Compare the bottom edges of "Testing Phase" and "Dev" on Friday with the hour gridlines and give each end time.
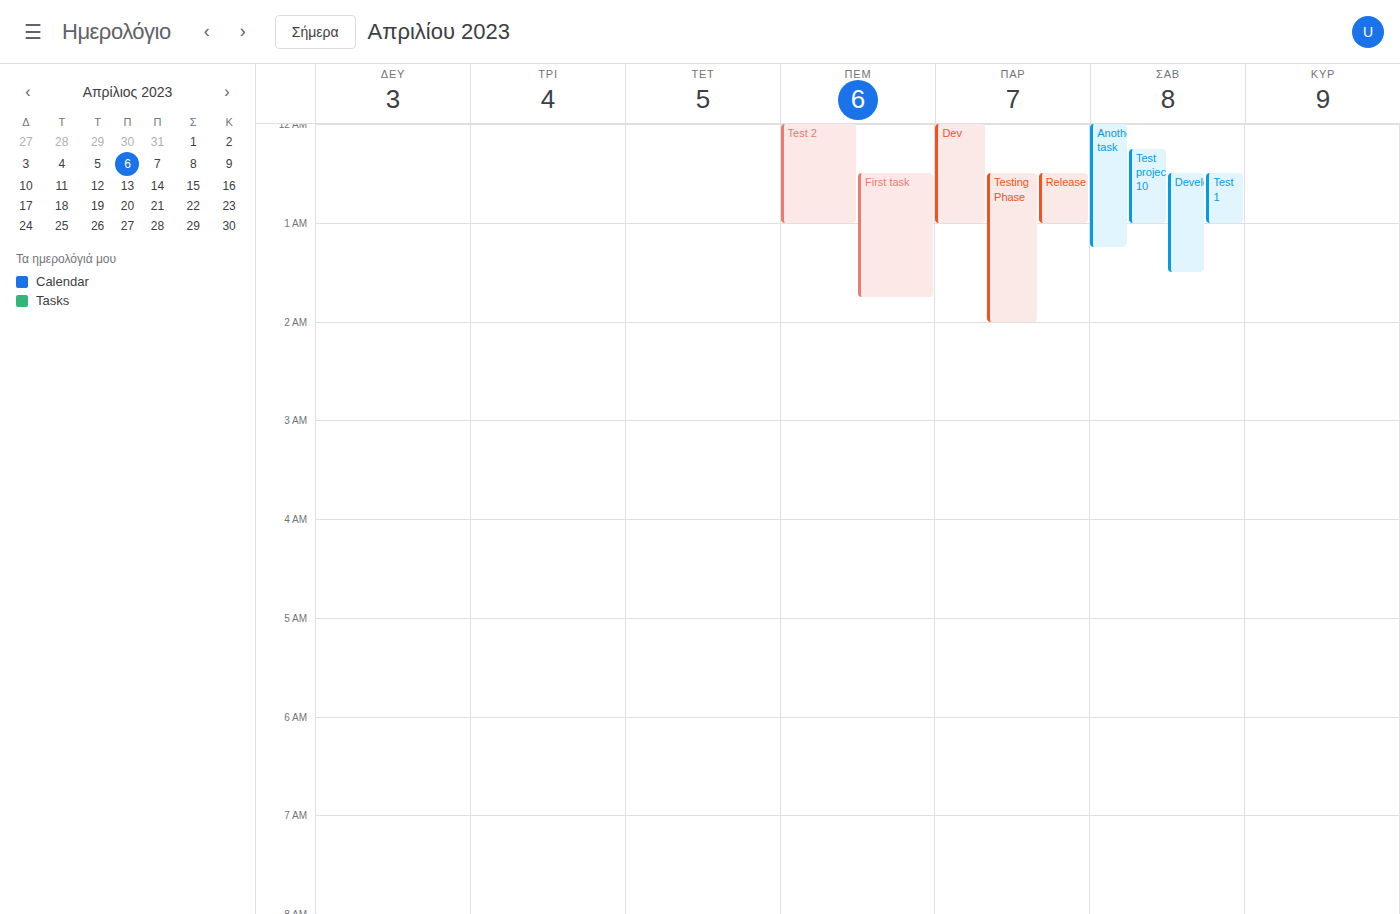
"Testing Phase": 2:00 AM, exactly on the 2 AM line. "Dev": 1:00 AM, exactly on the 1 AM line.